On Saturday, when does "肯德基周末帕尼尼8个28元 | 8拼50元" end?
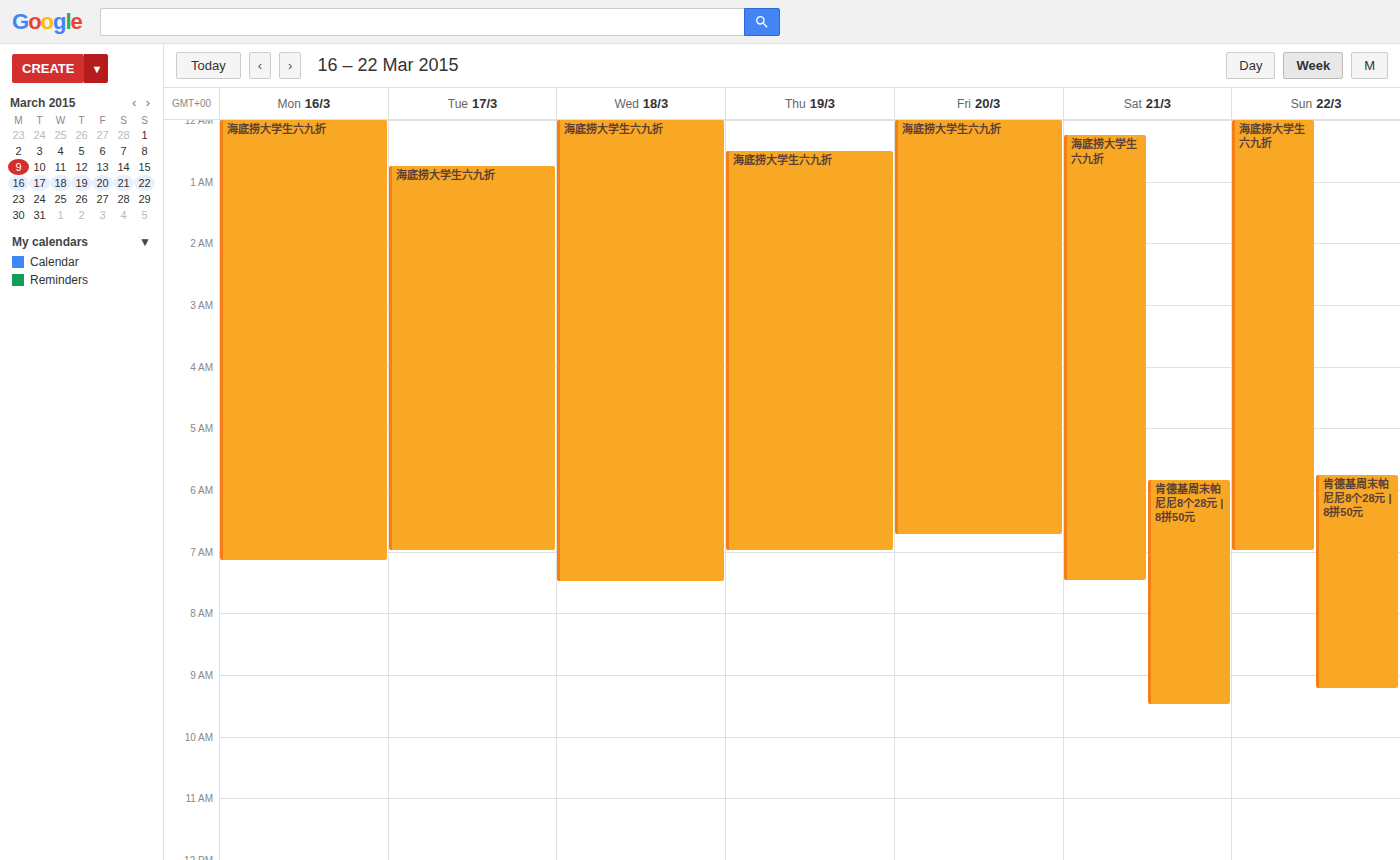
9:30 AM